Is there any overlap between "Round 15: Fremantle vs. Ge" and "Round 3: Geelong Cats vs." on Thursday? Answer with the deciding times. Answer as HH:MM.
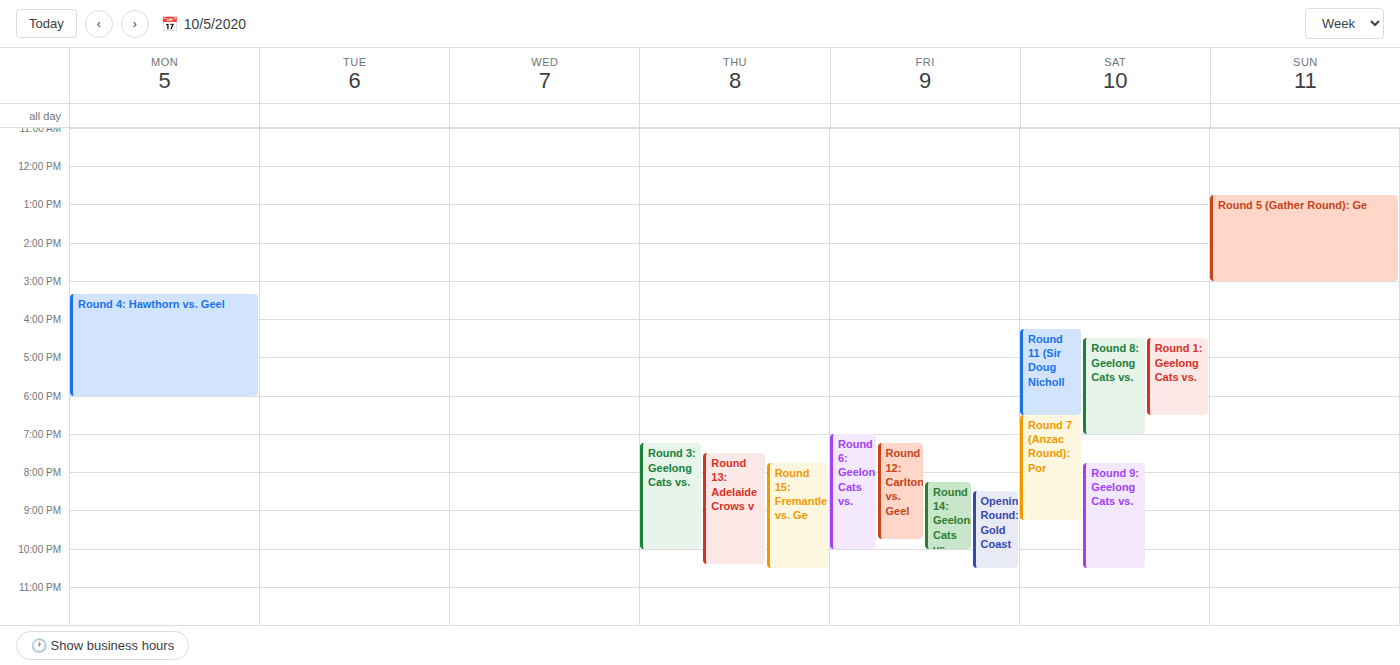
"Round 15: Fremantle vs. Ge" starts at 19:45, before "Round 3: Geelong Cats vs." ends at 22:00 -- they overlap.